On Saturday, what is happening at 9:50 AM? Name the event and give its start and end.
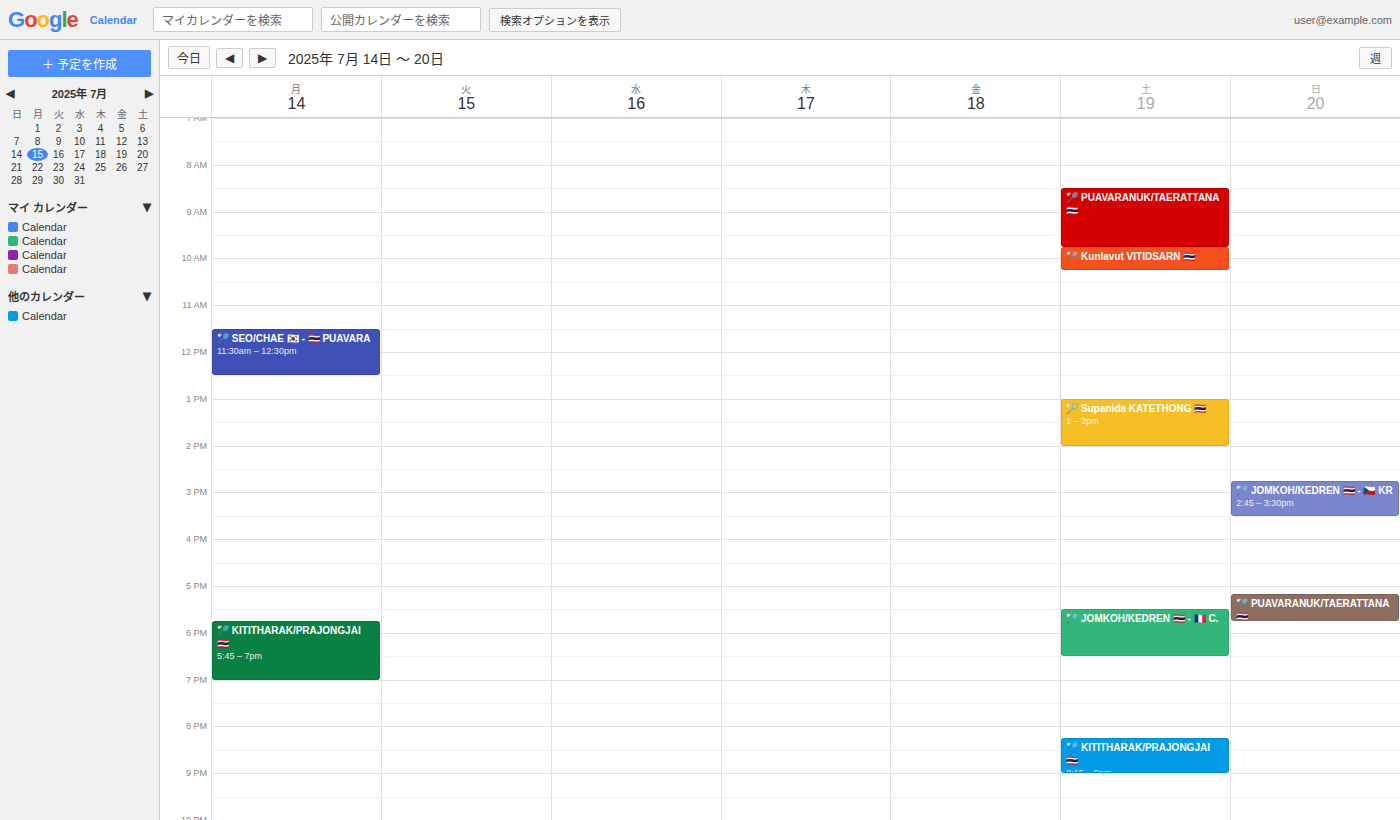
"🏸 Kunlavut VITIDSARN 🇹🇭", 9:45 AM to 10:15 AM